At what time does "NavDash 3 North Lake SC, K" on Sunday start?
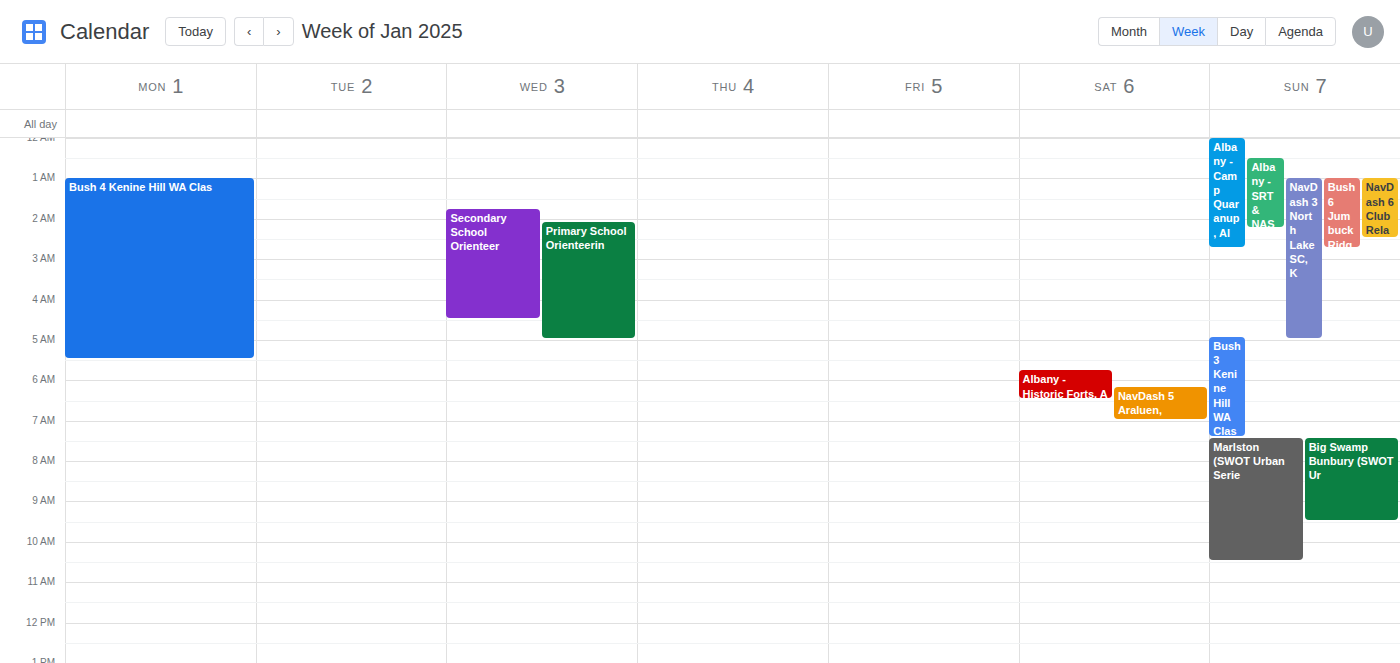
1:00 AM